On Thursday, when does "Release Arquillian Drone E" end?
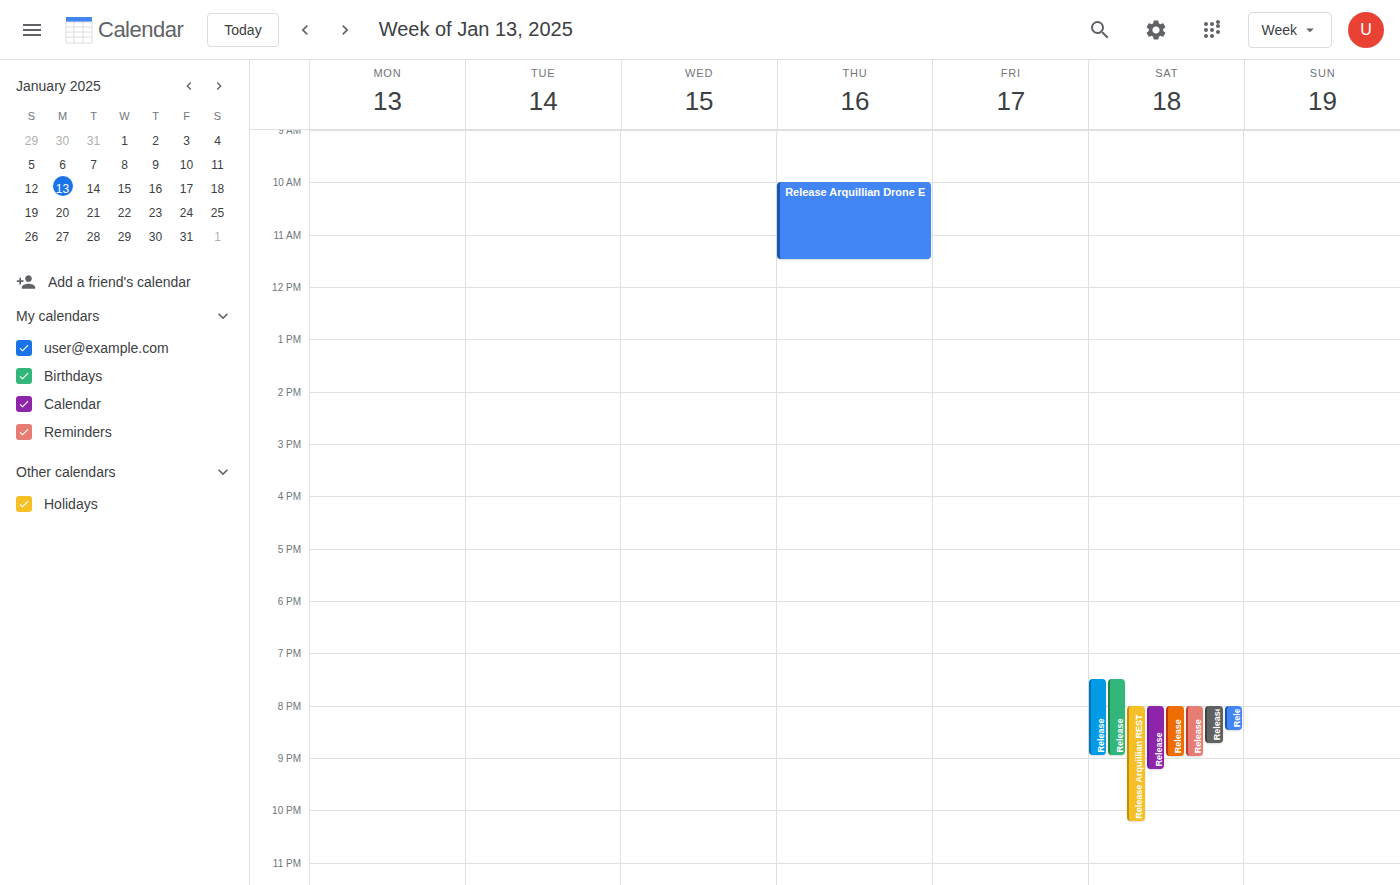
11:30 AM